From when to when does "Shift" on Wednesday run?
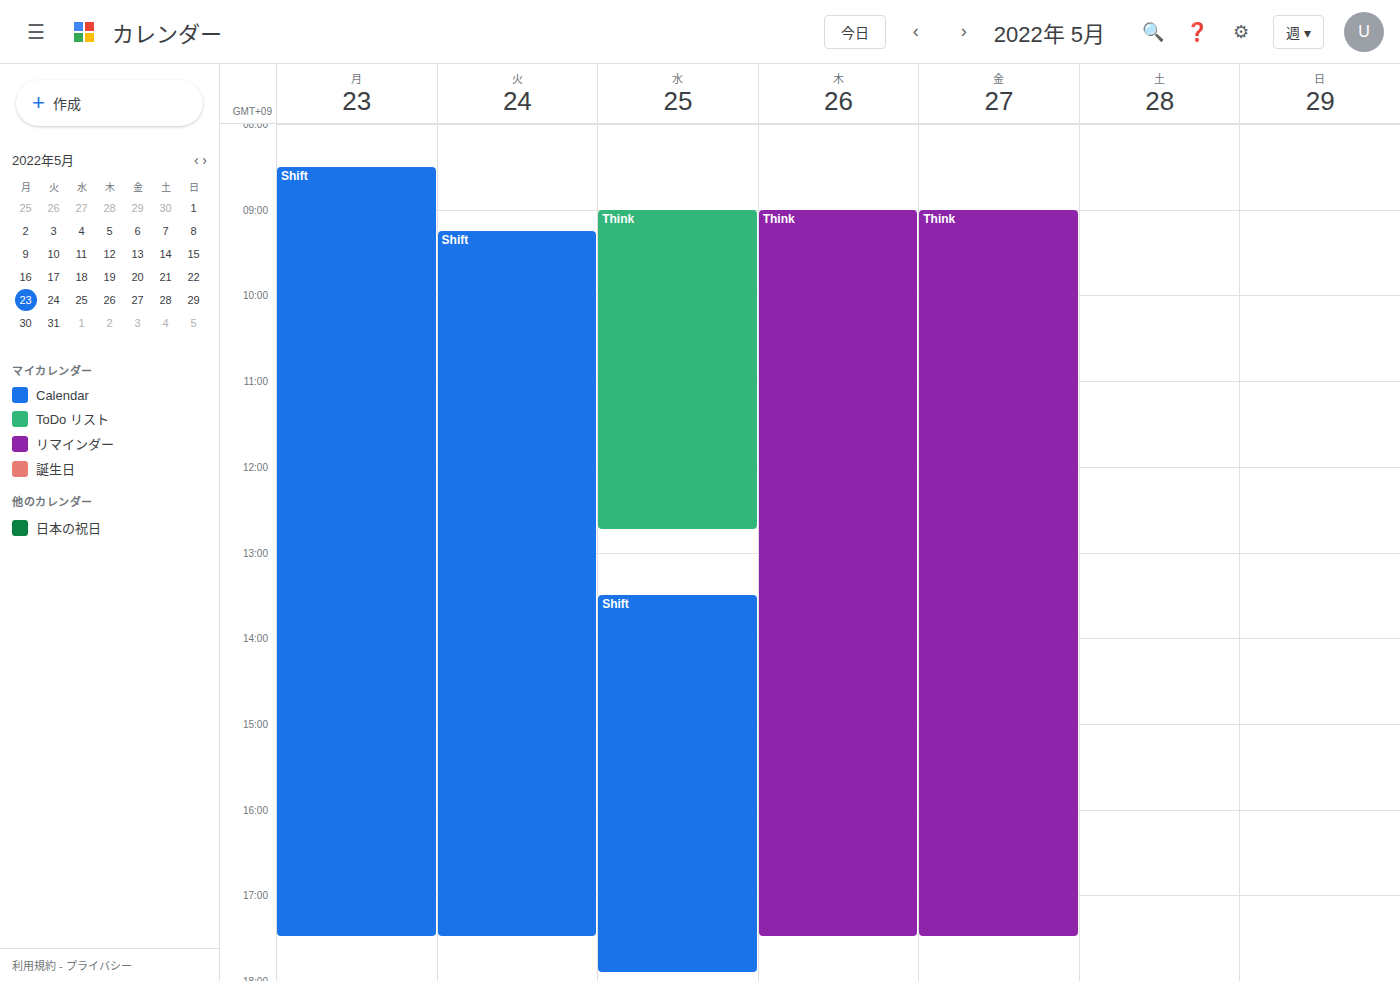
1:30 PM to 5:55 PM